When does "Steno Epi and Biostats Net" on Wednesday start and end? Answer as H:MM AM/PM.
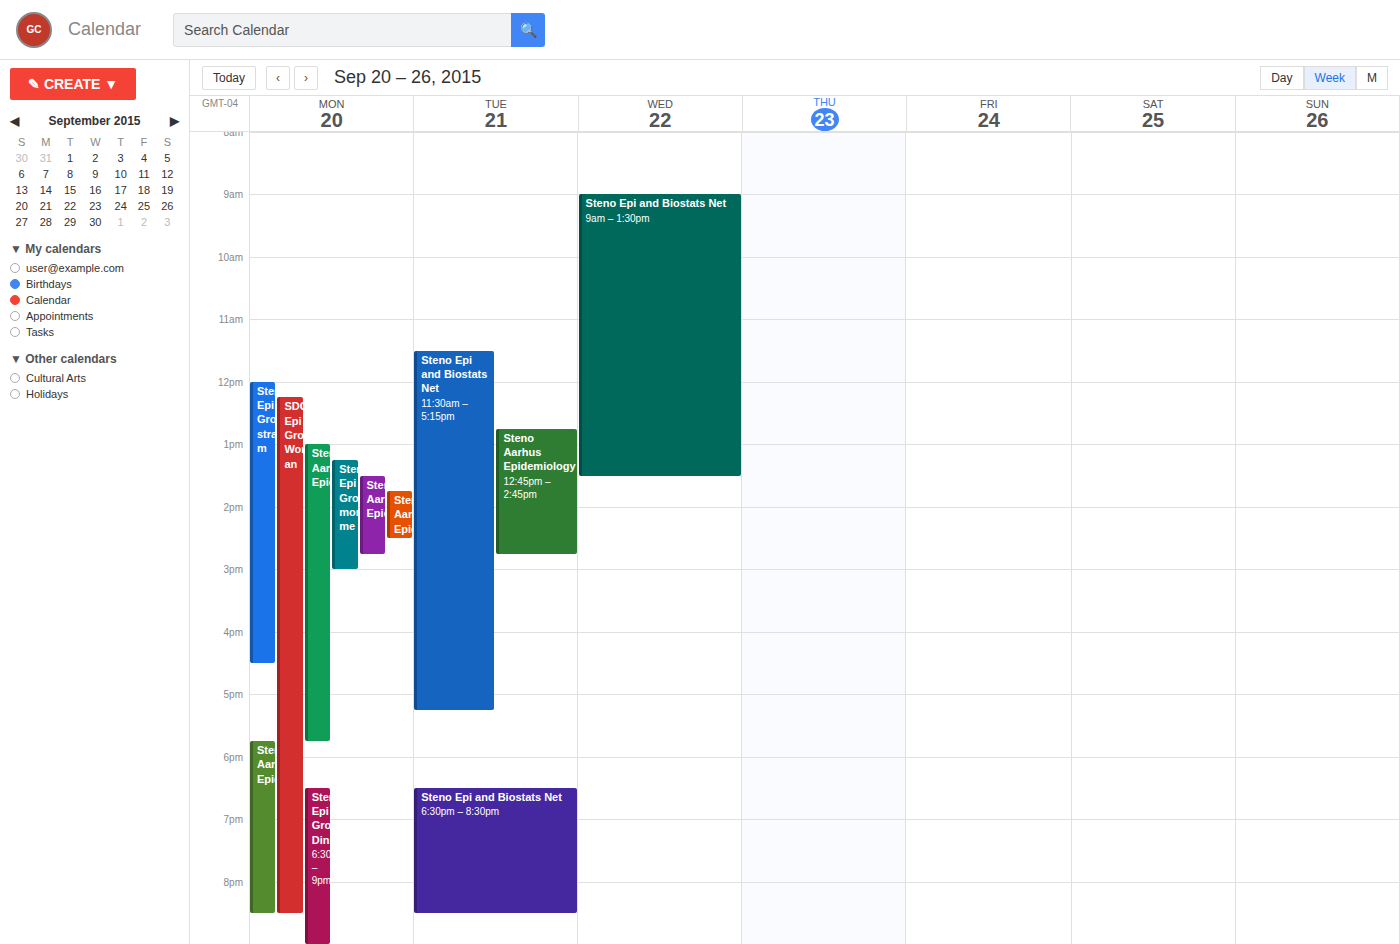
9:00 AM to 1:30 PM